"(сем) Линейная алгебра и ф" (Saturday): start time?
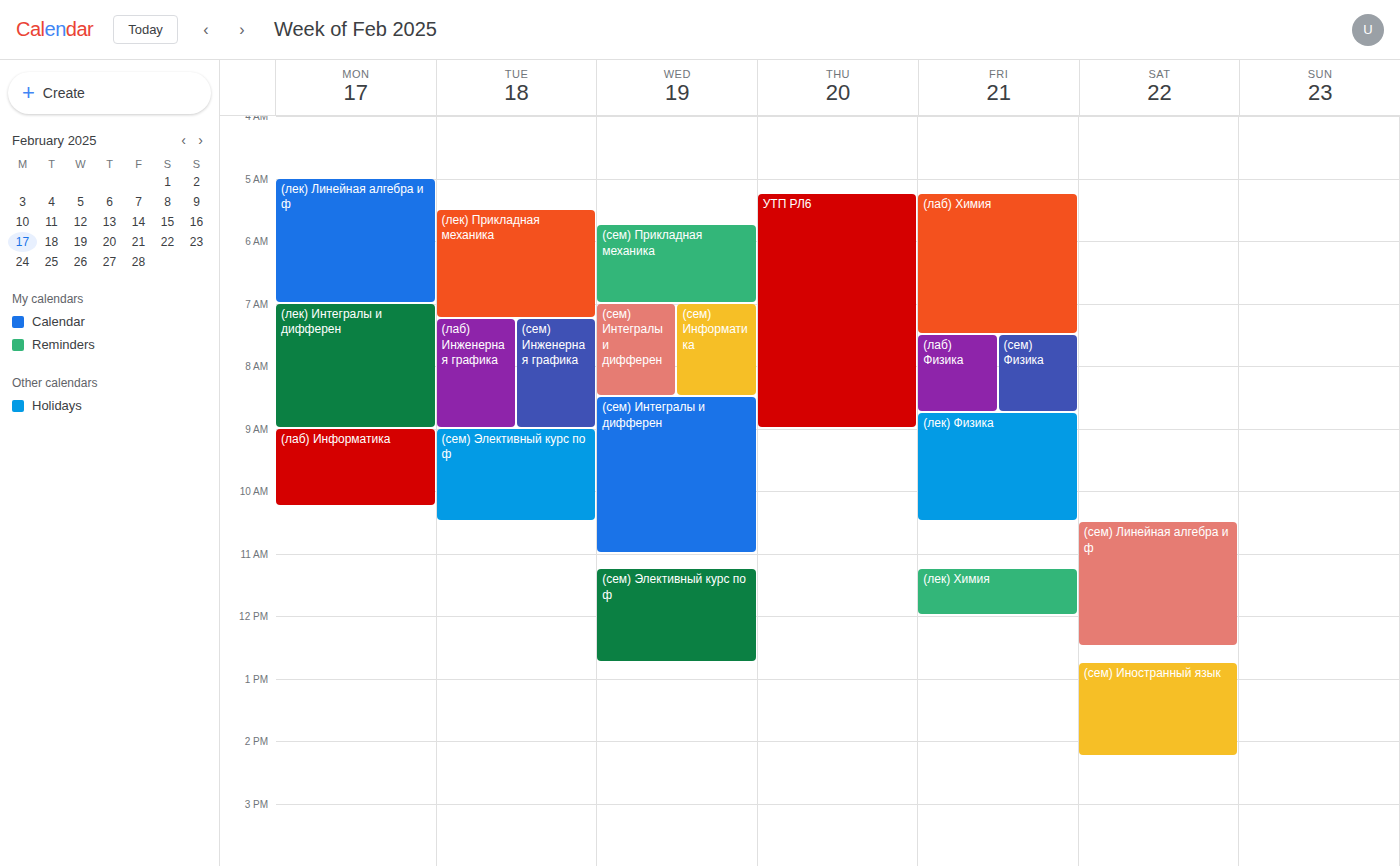
10:30 AM